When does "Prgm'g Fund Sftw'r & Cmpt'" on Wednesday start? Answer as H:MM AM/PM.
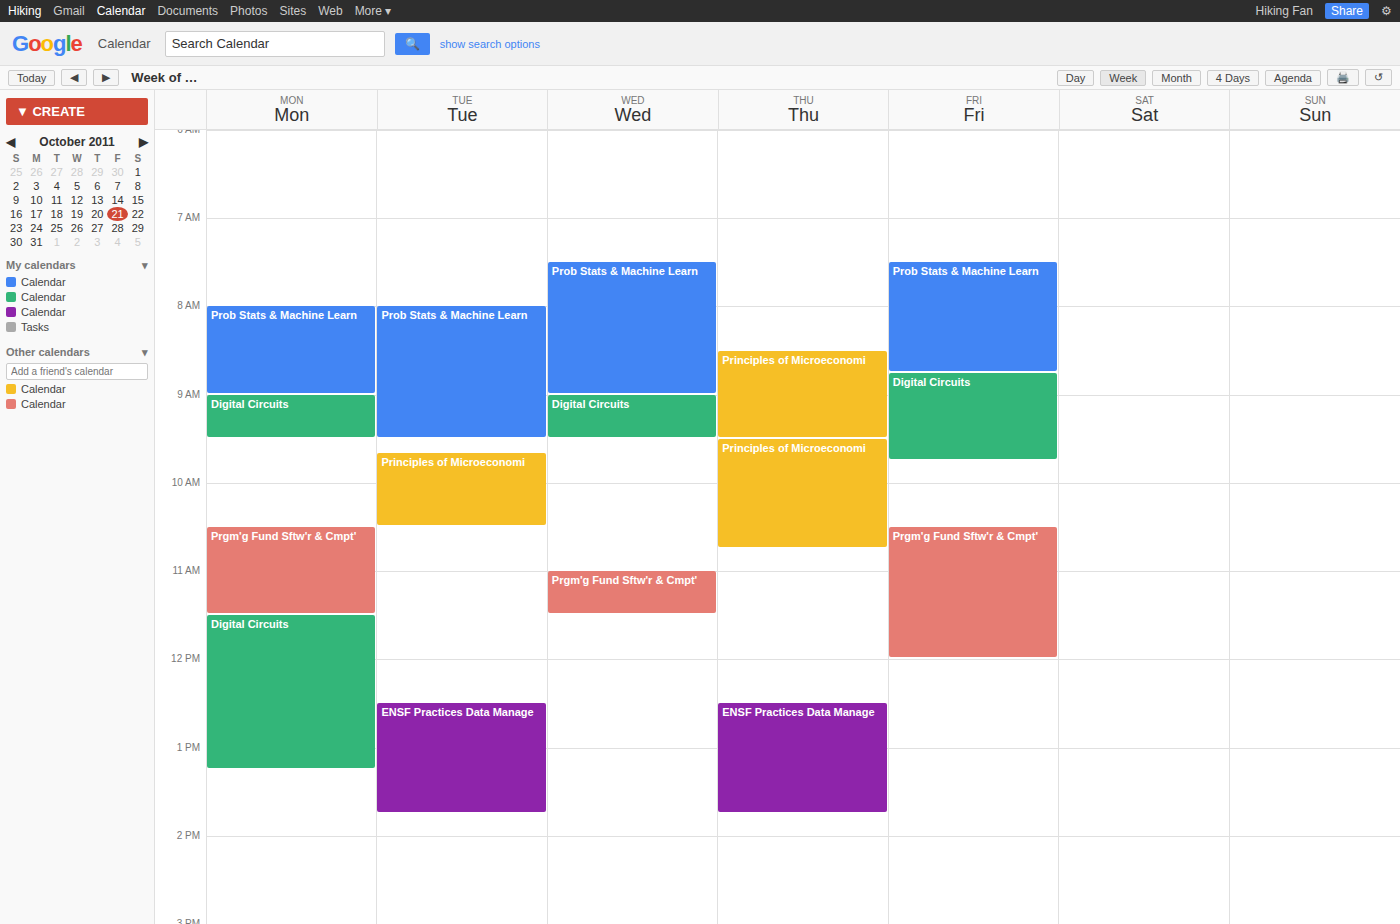
11:00 AM